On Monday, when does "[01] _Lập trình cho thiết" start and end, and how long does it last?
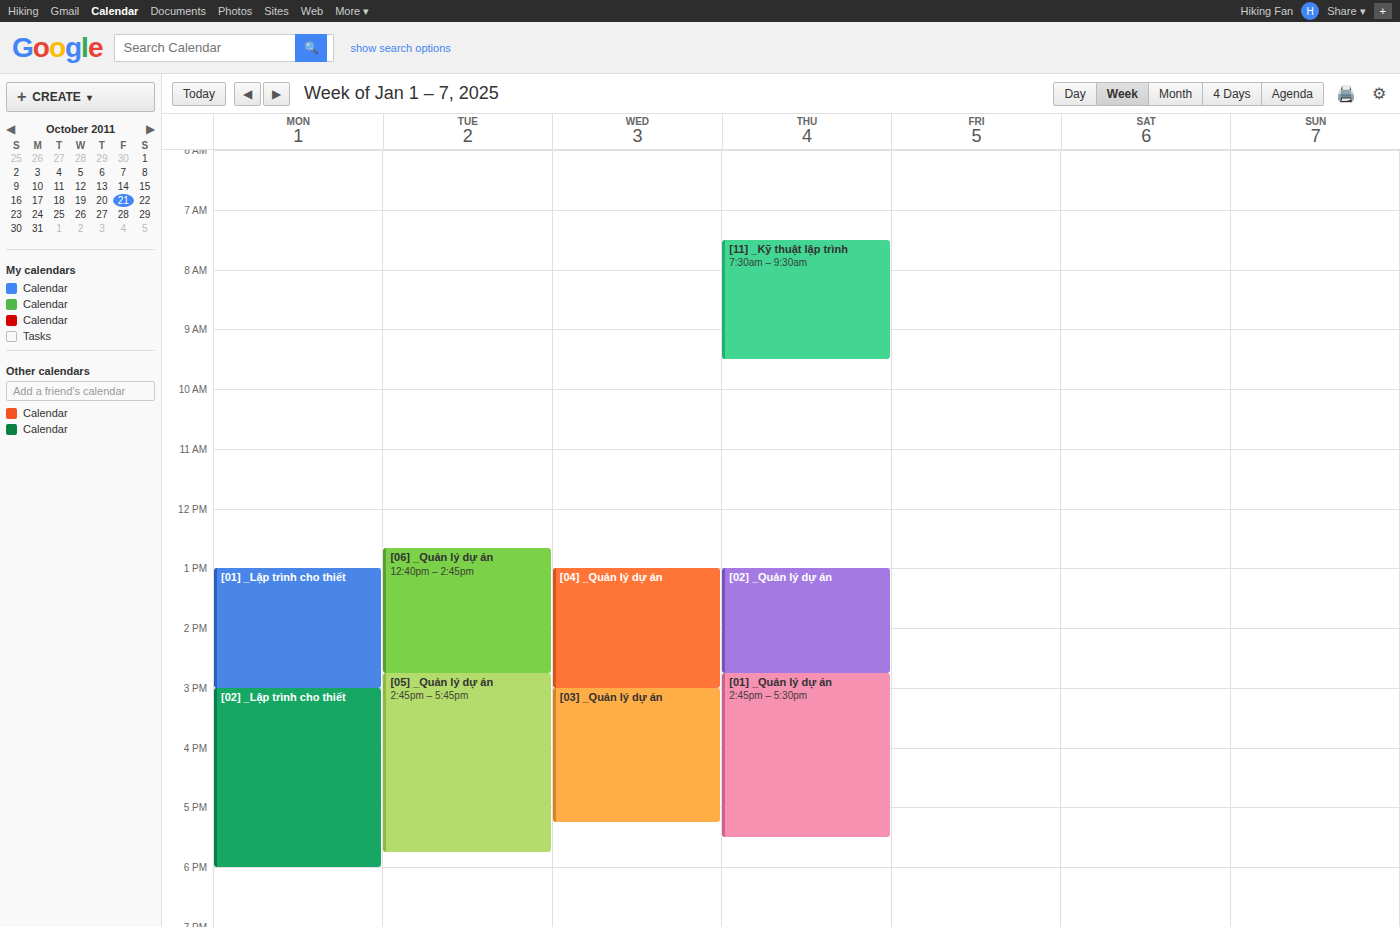
1:00 PM to 3:00 PM, 2 hours